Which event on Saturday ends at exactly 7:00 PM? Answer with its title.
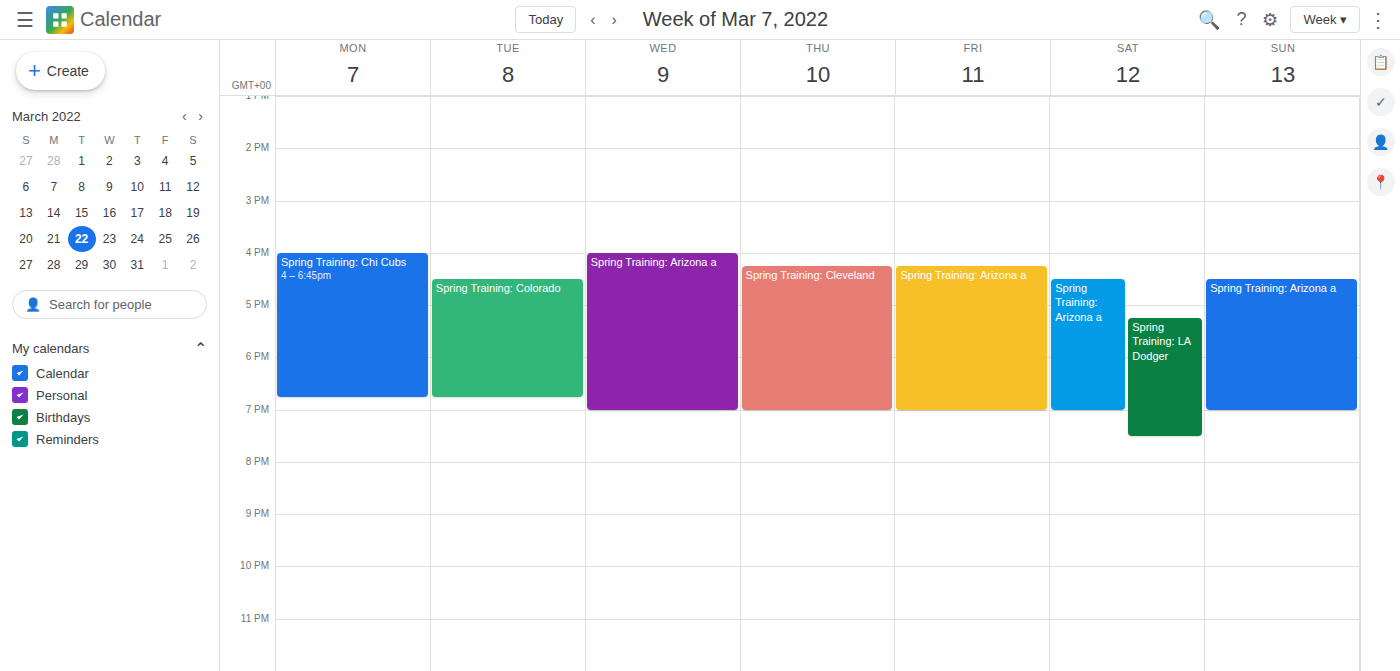
"Spring Training: Arizona a"